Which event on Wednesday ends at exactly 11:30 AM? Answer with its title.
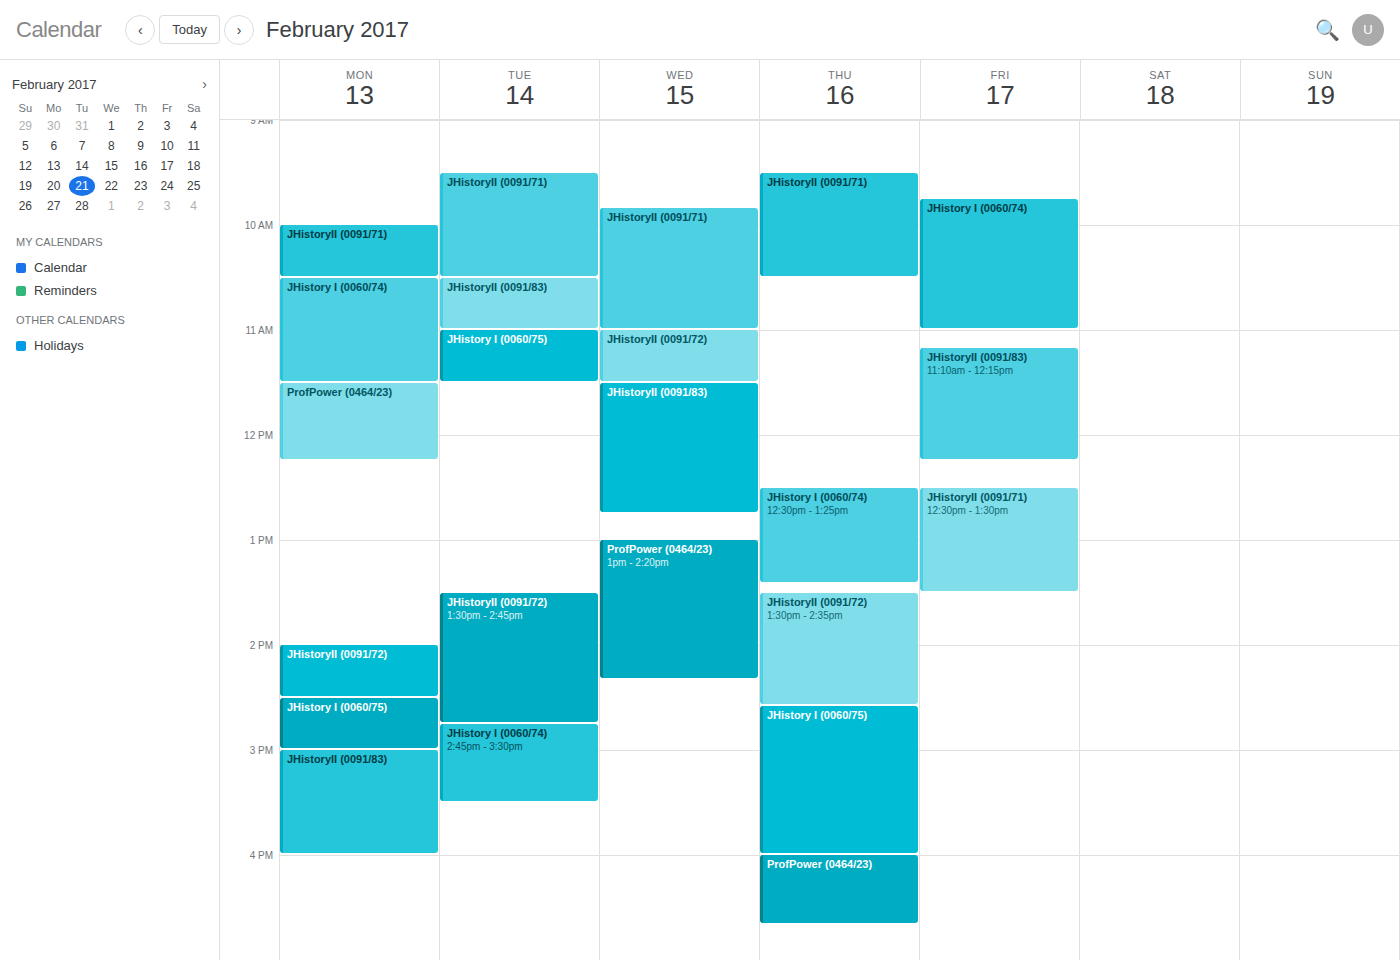
"JHistoryII (0091/72)"